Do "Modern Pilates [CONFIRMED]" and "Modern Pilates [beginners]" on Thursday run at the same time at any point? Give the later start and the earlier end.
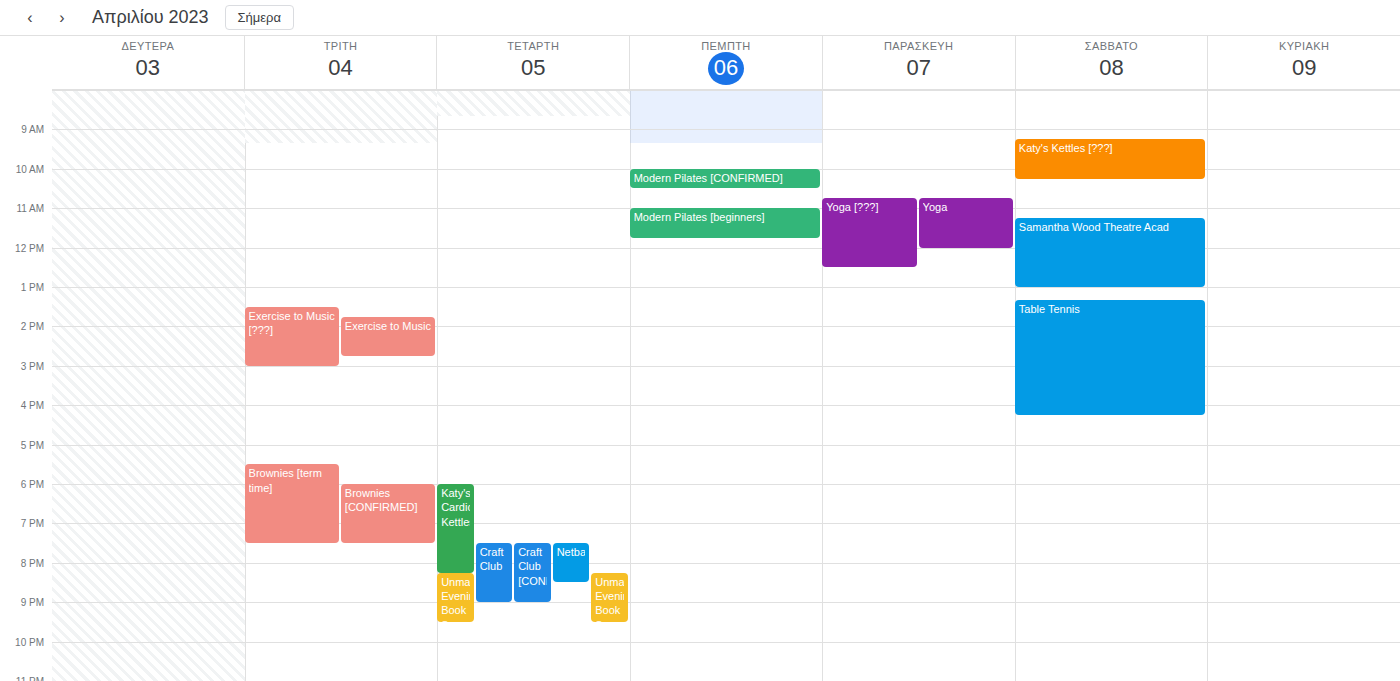
"Modern Pilates [CONFIRMED]" ends at 10:30 AM and "Modern Pilates [beginners]" starts at 11:00 AM -- no overlap.